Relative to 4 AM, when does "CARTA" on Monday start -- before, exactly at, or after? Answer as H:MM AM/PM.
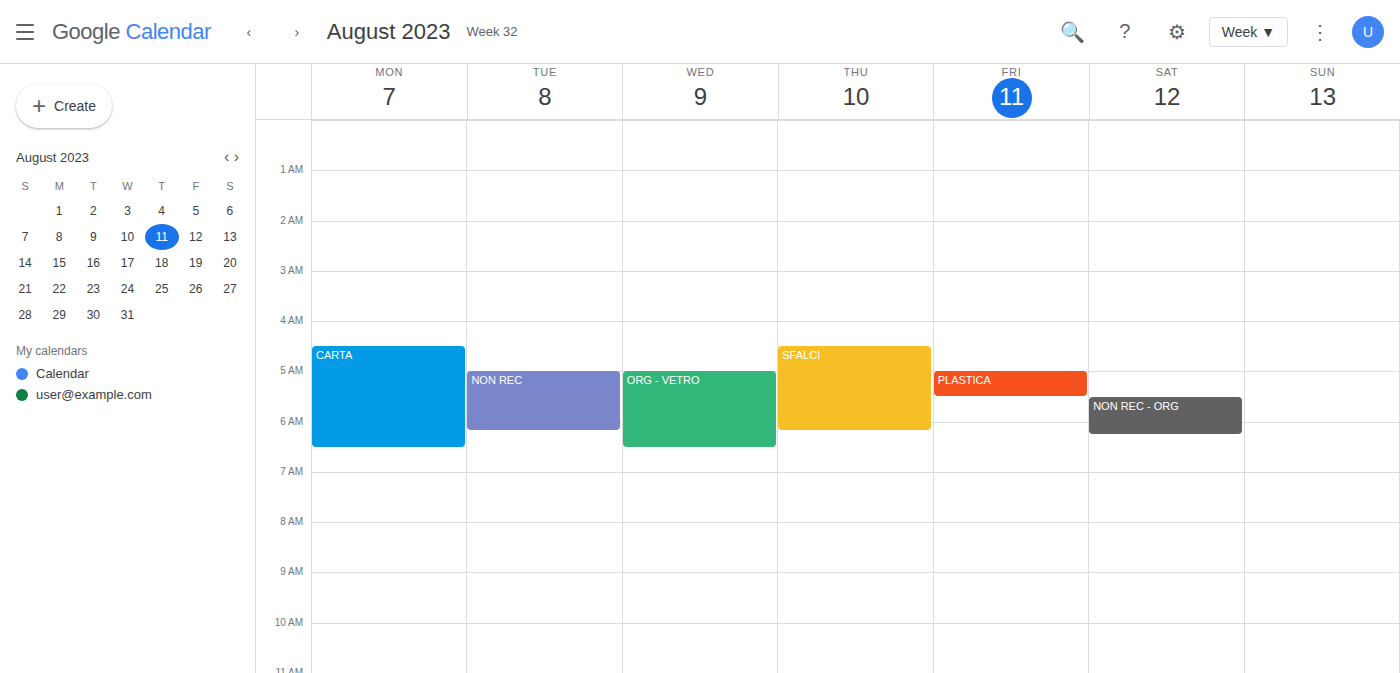
4:30 AM -- after 4 AM, 30 minutes below the 4 AM line.